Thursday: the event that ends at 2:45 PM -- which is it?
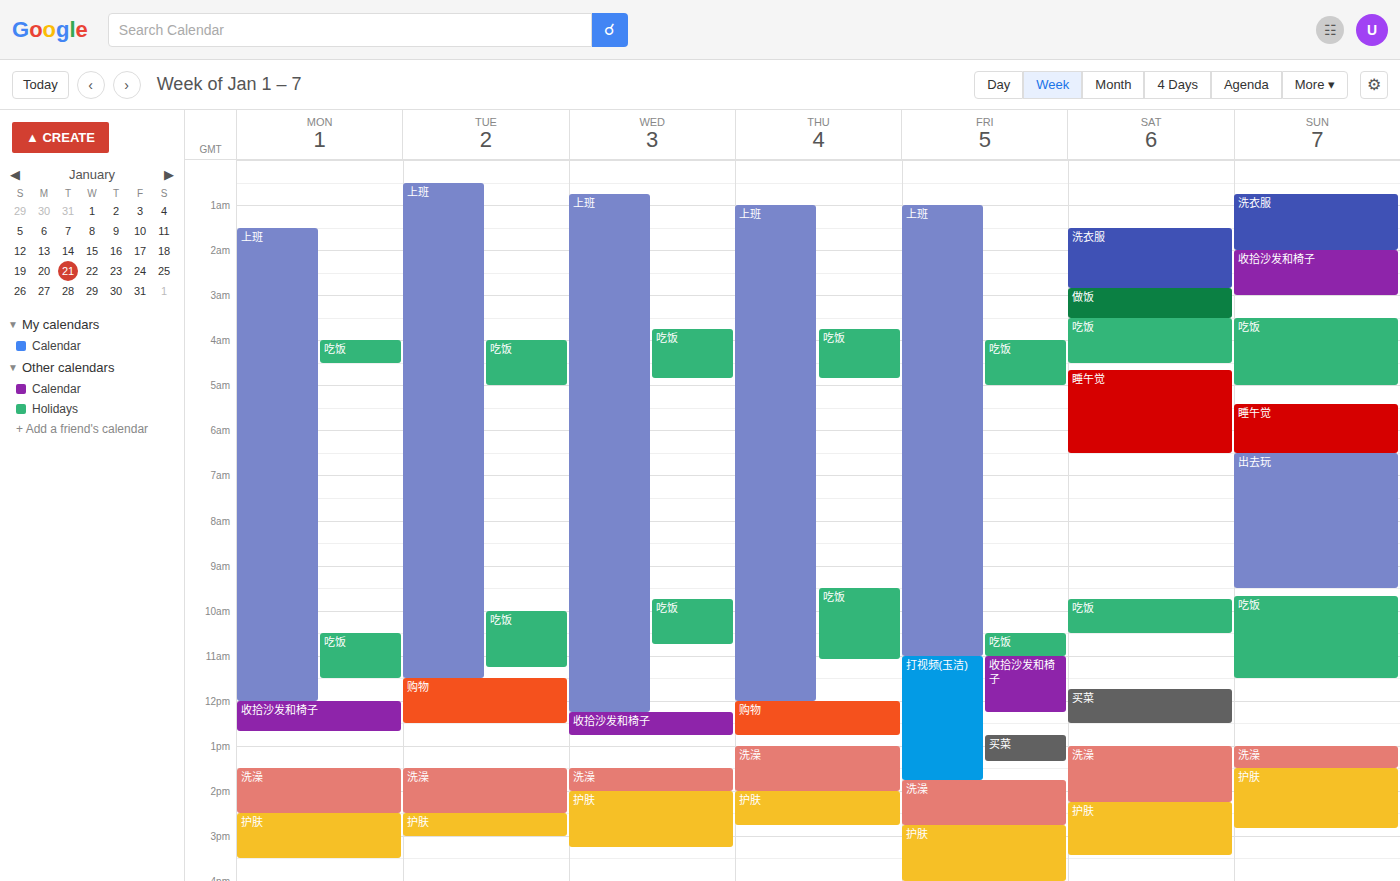
"护肤"